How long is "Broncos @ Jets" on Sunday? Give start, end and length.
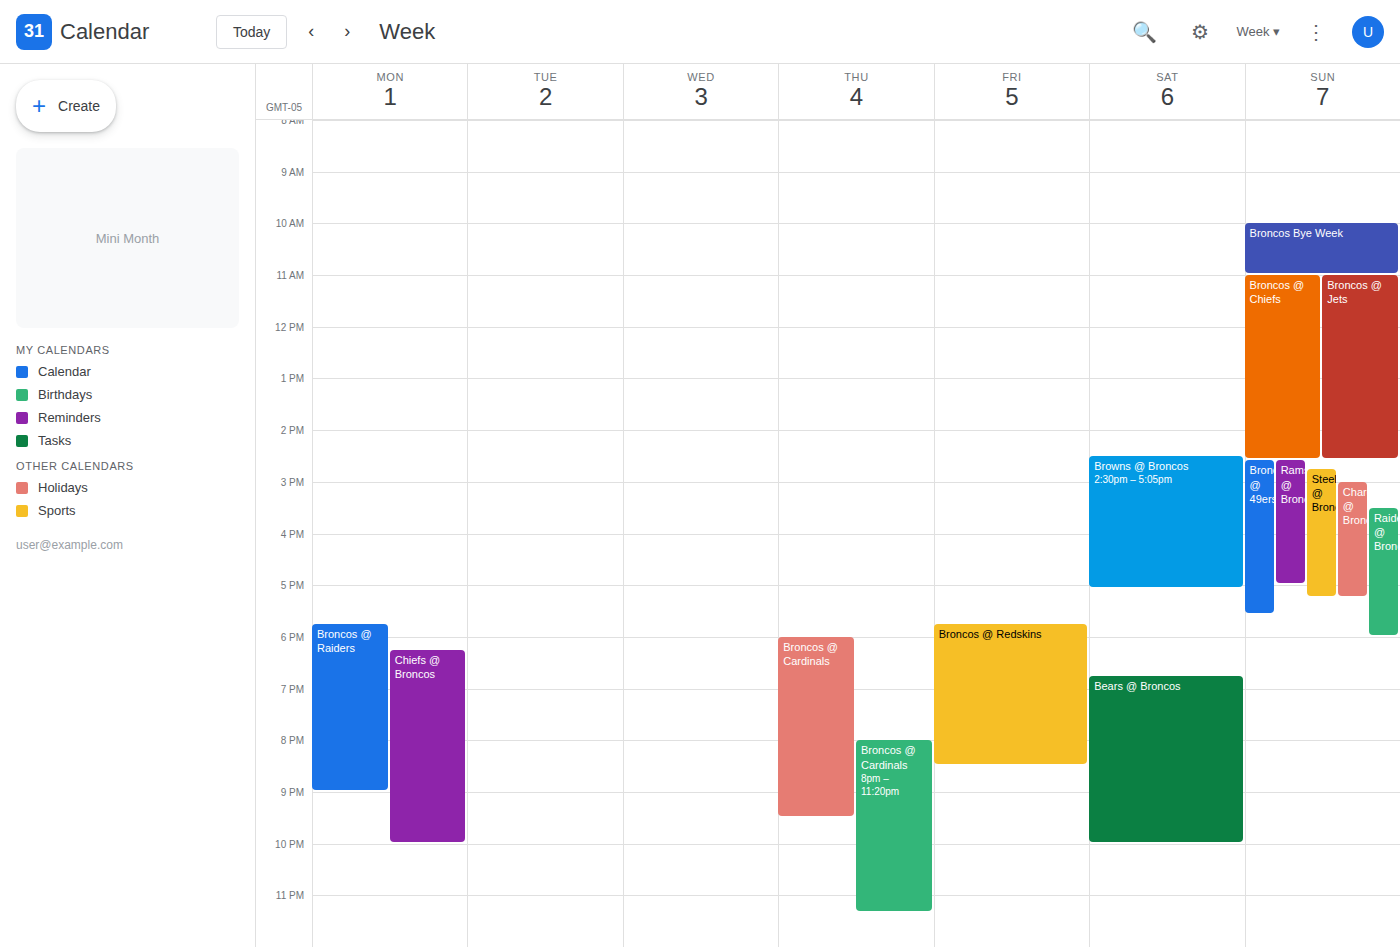
11:00 AM to 2:35 PM, 3 hours 35 minutes